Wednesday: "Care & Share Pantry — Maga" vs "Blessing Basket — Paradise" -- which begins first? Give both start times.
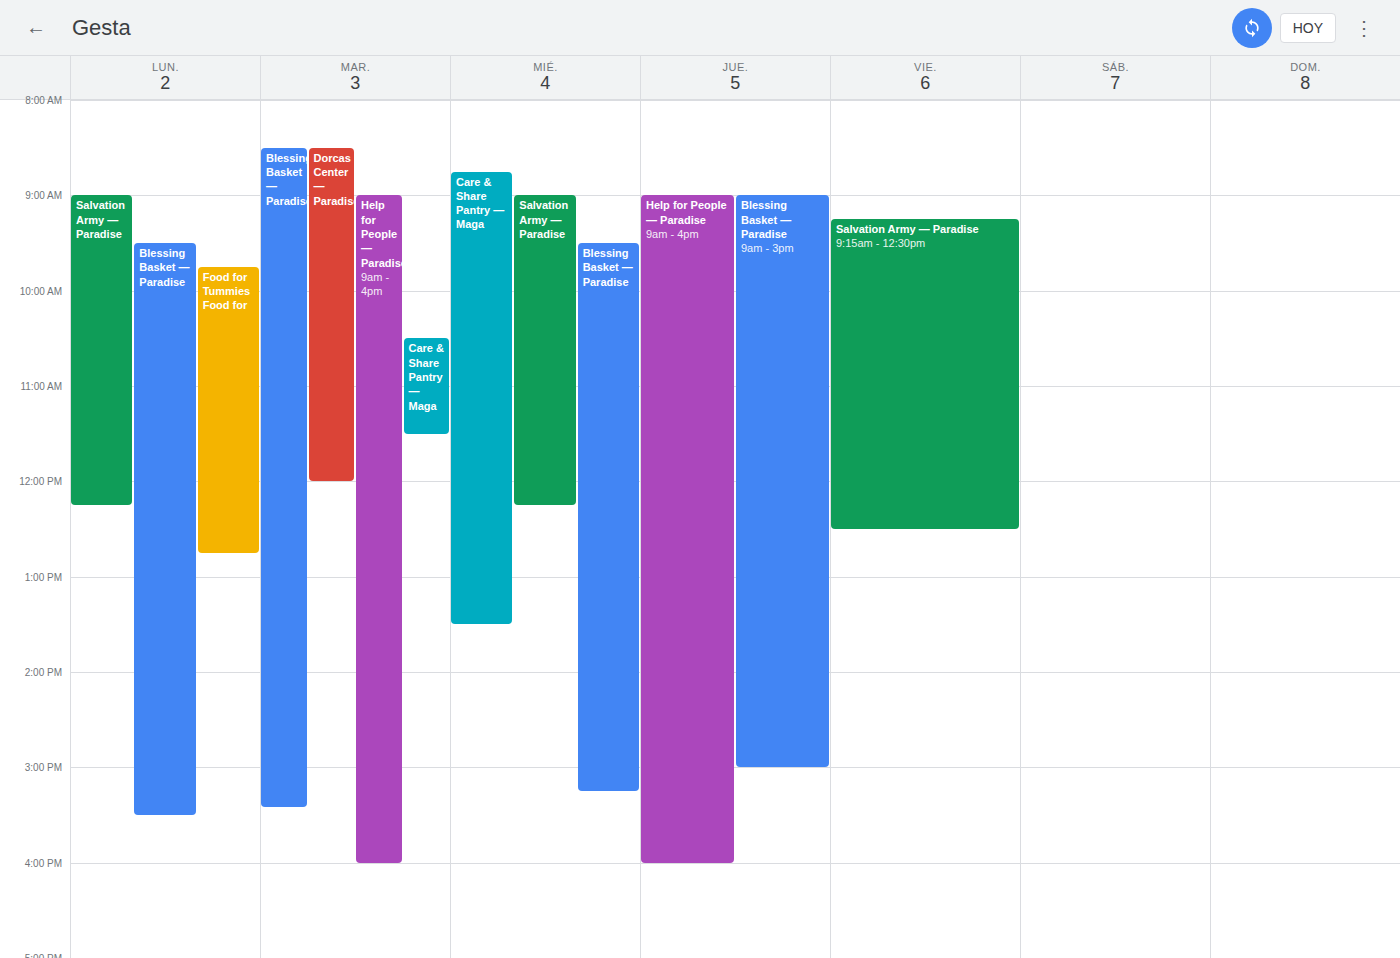
"Care & Share Pantry — Maga" 8:45 AM; "Blessing Basket — Paradise" 9:30 AM.